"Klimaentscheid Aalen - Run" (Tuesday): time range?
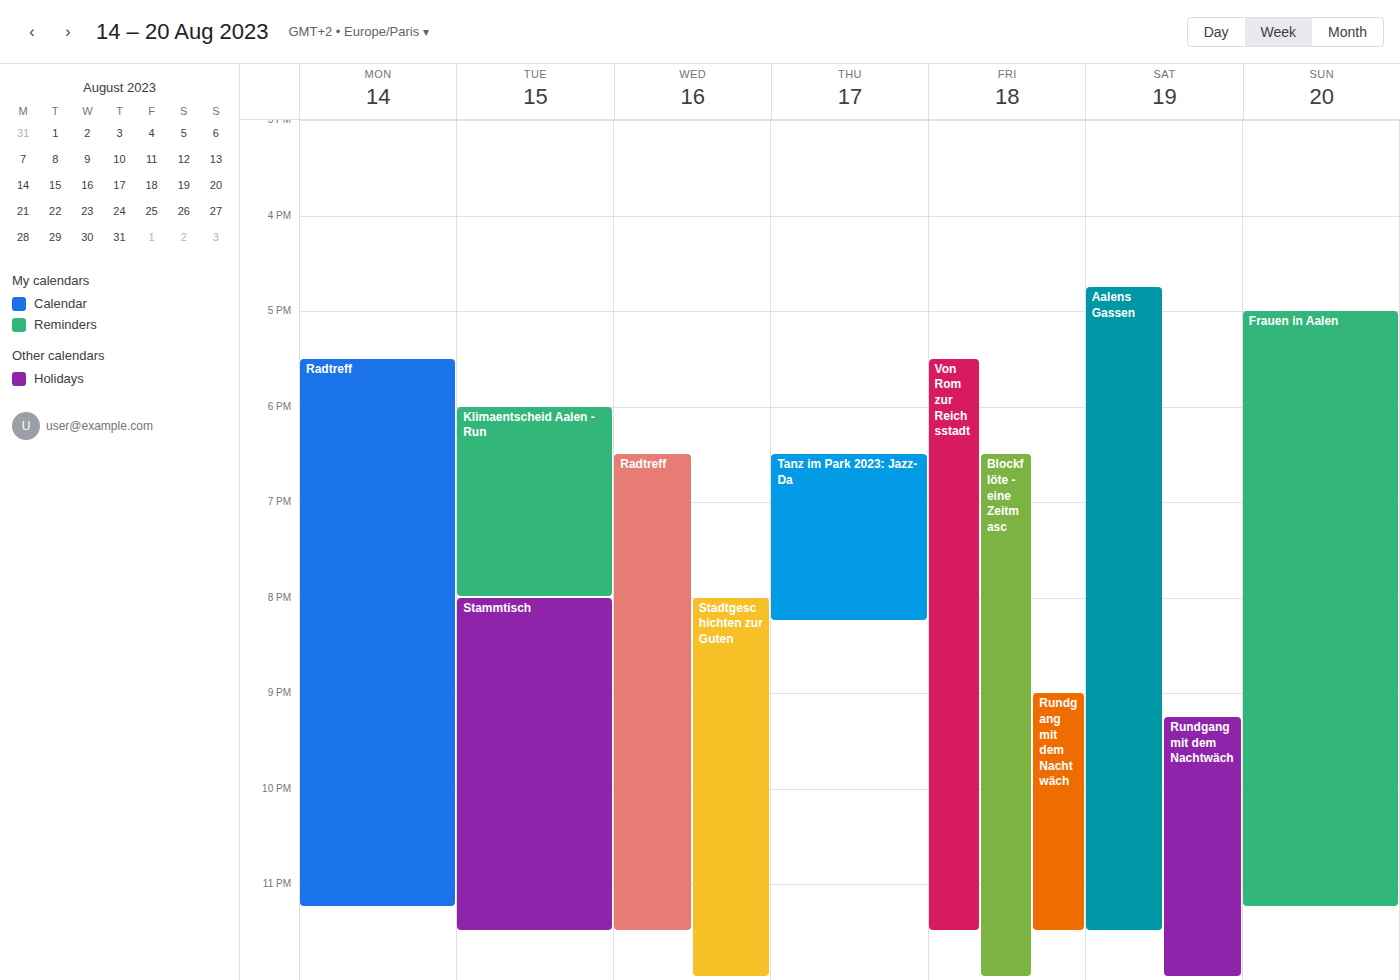
6:00 PM to 8:00 PM